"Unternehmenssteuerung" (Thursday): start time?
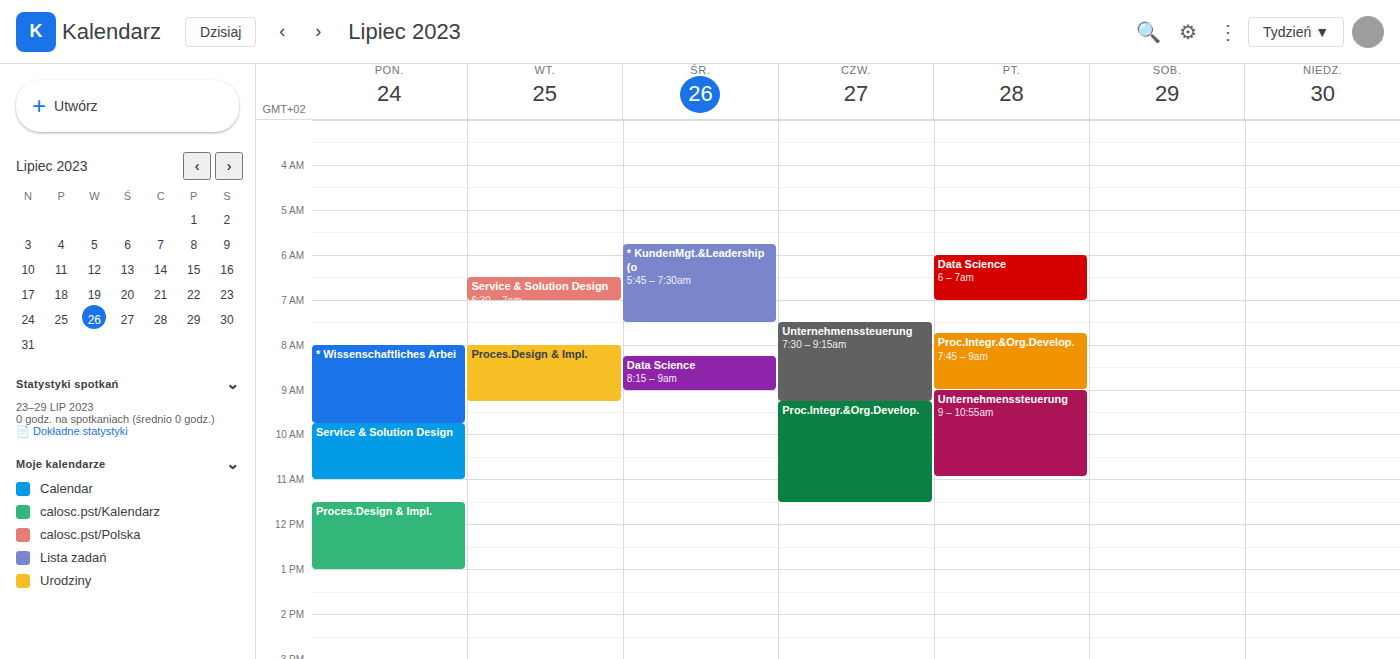
7:30 AM